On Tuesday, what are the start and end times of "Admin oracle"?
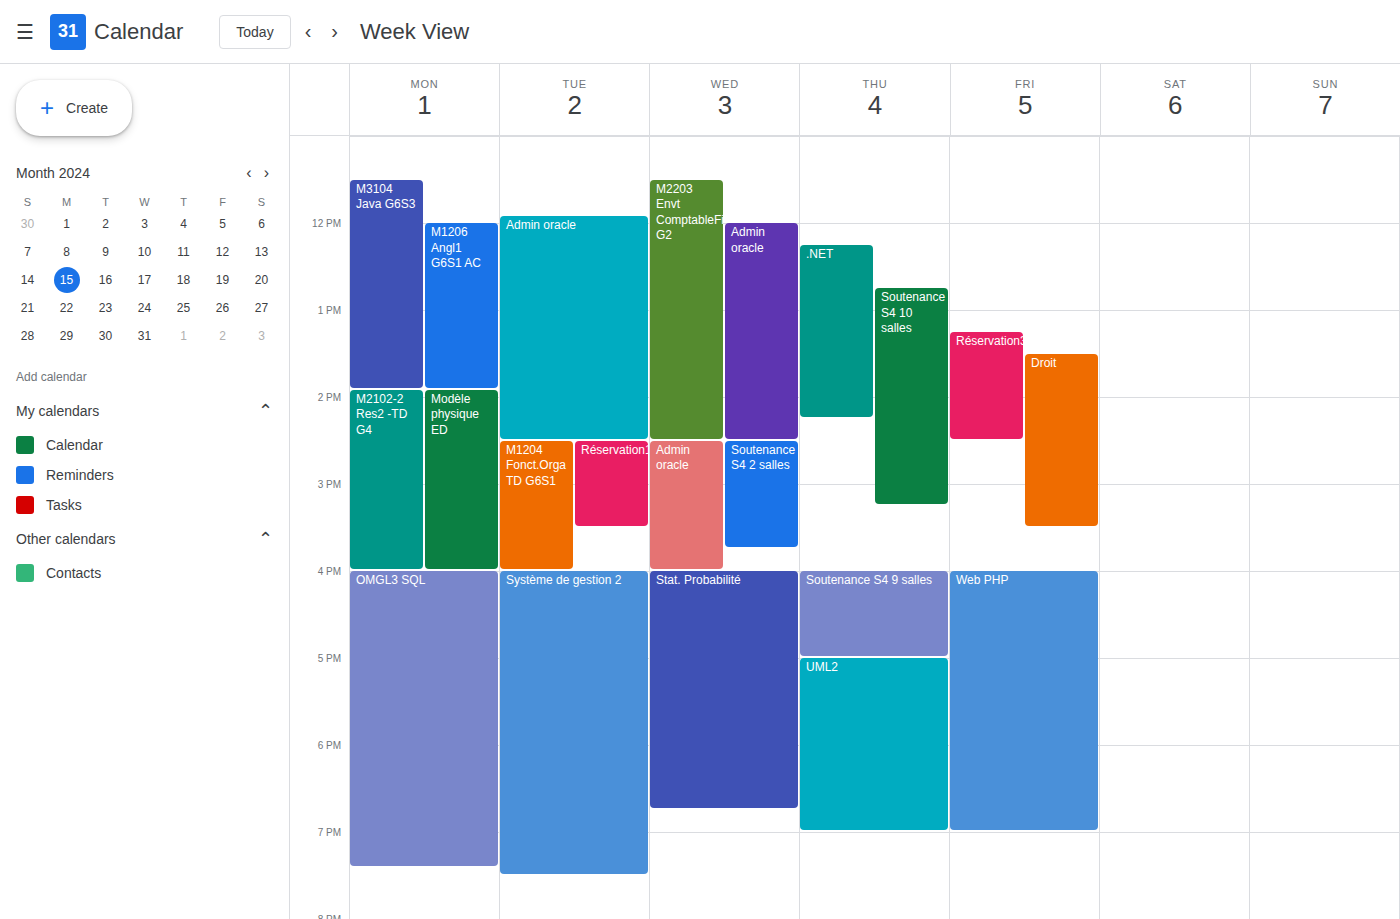
11:55 AM to 2:30 PM